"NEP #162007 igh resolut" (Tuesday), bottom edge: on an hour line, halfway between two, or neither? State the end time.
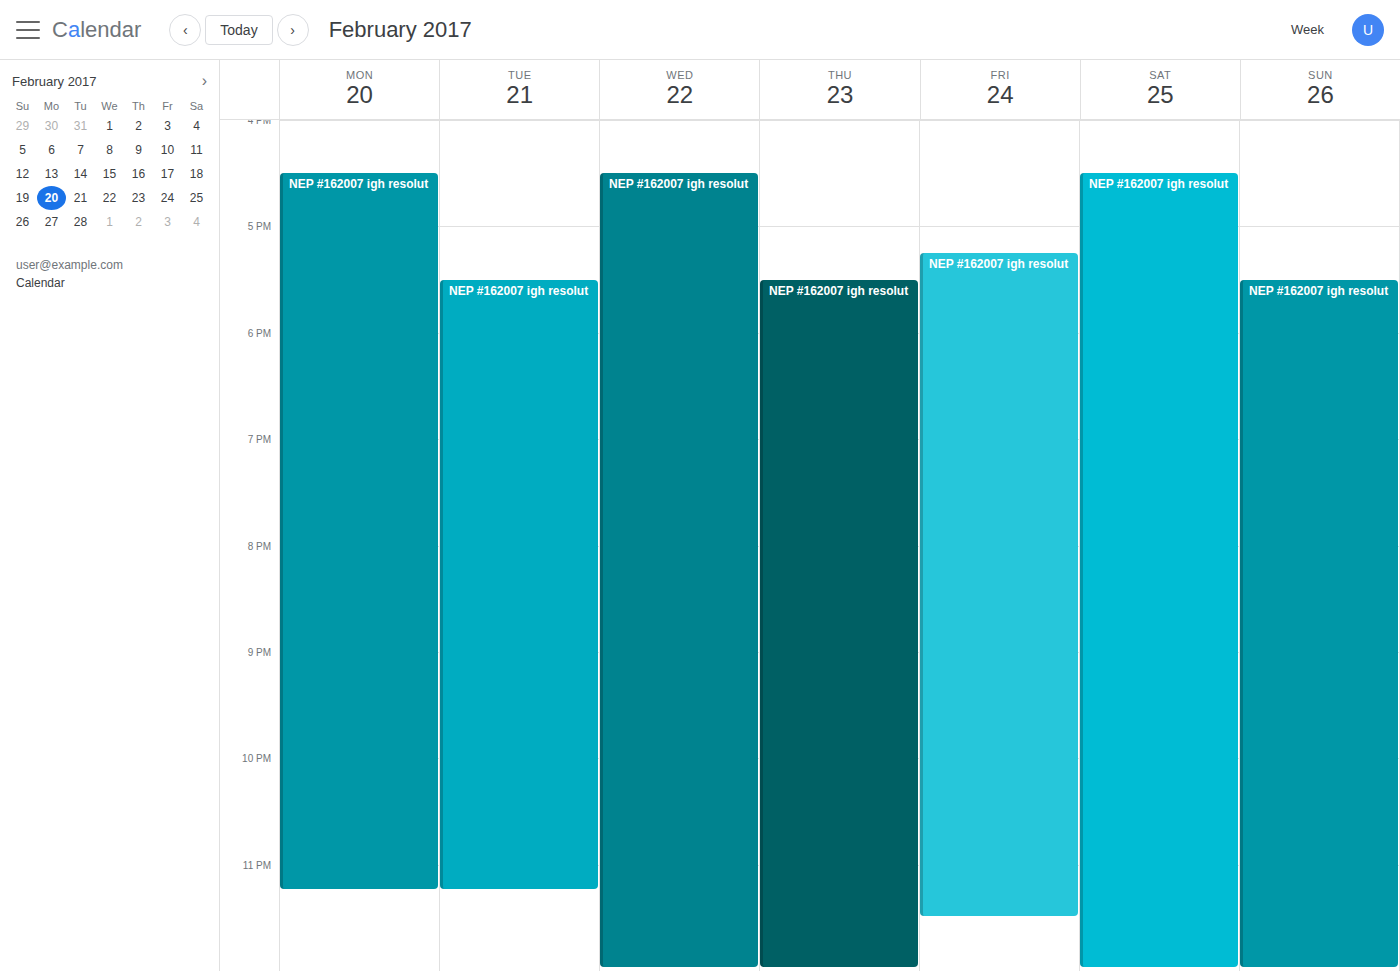
11:15 PM -- neither: a quarter of the way from the 11 PM line to the 12 AM line.